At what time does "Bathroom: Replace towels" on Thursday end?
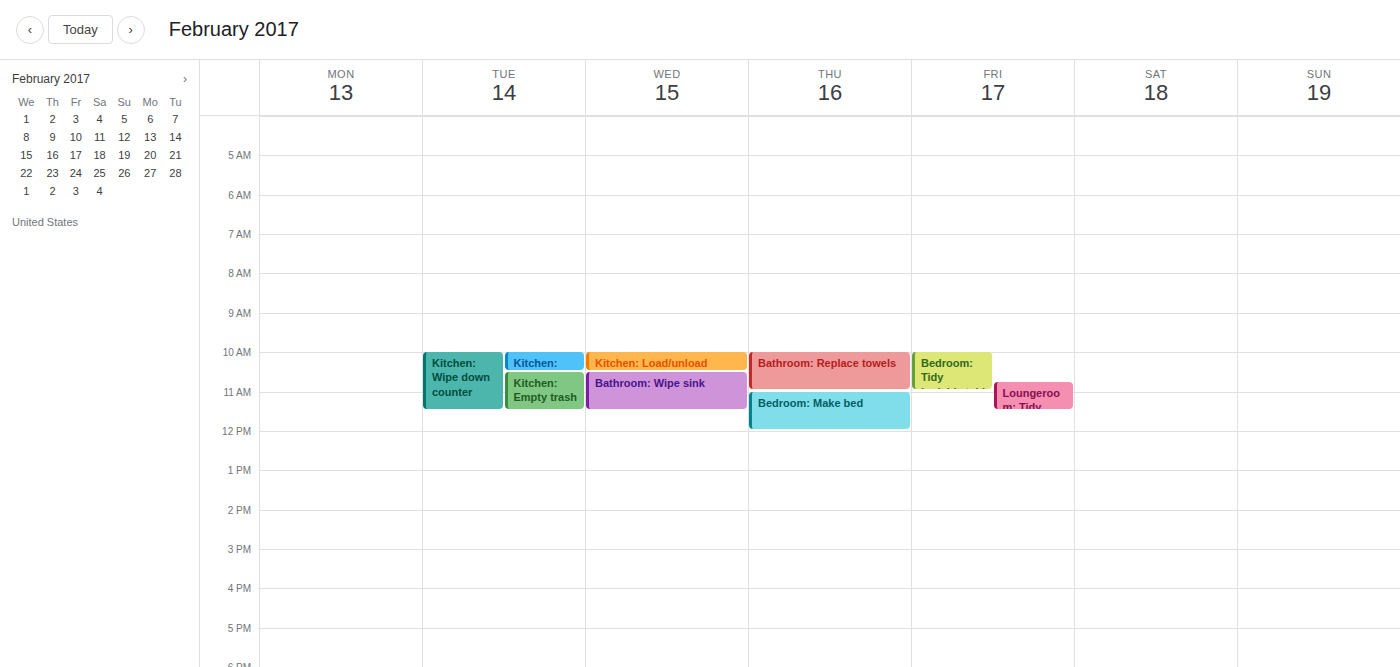
11:00 AM